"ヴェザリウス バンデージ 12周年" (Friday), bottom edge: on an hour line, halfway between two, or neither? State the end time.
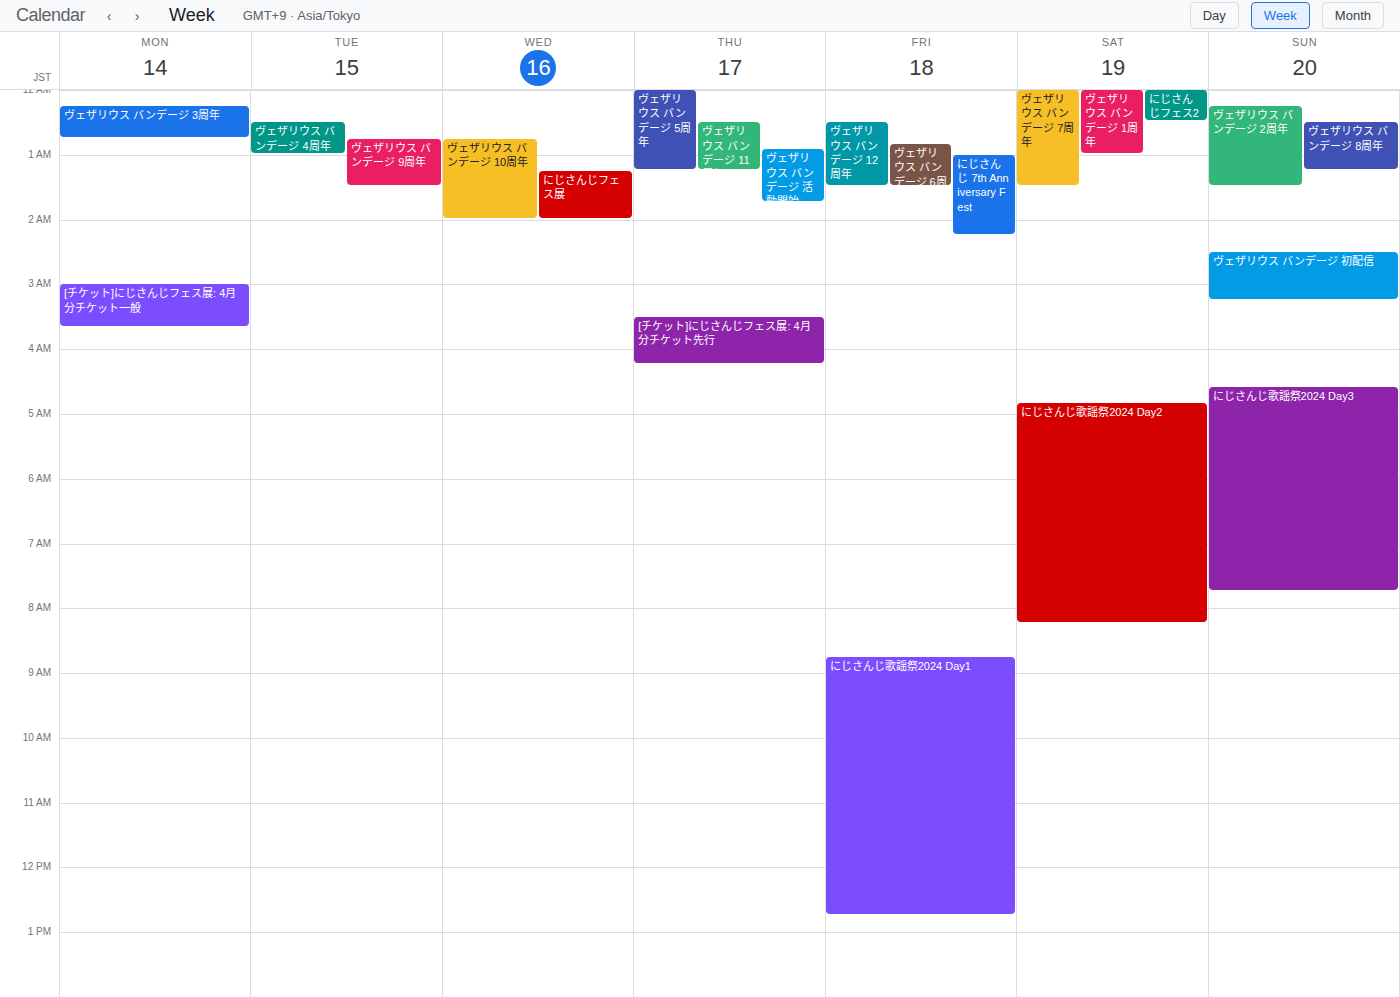
1:30 AM -- halfway between the 1 AM and 2 AM lines.